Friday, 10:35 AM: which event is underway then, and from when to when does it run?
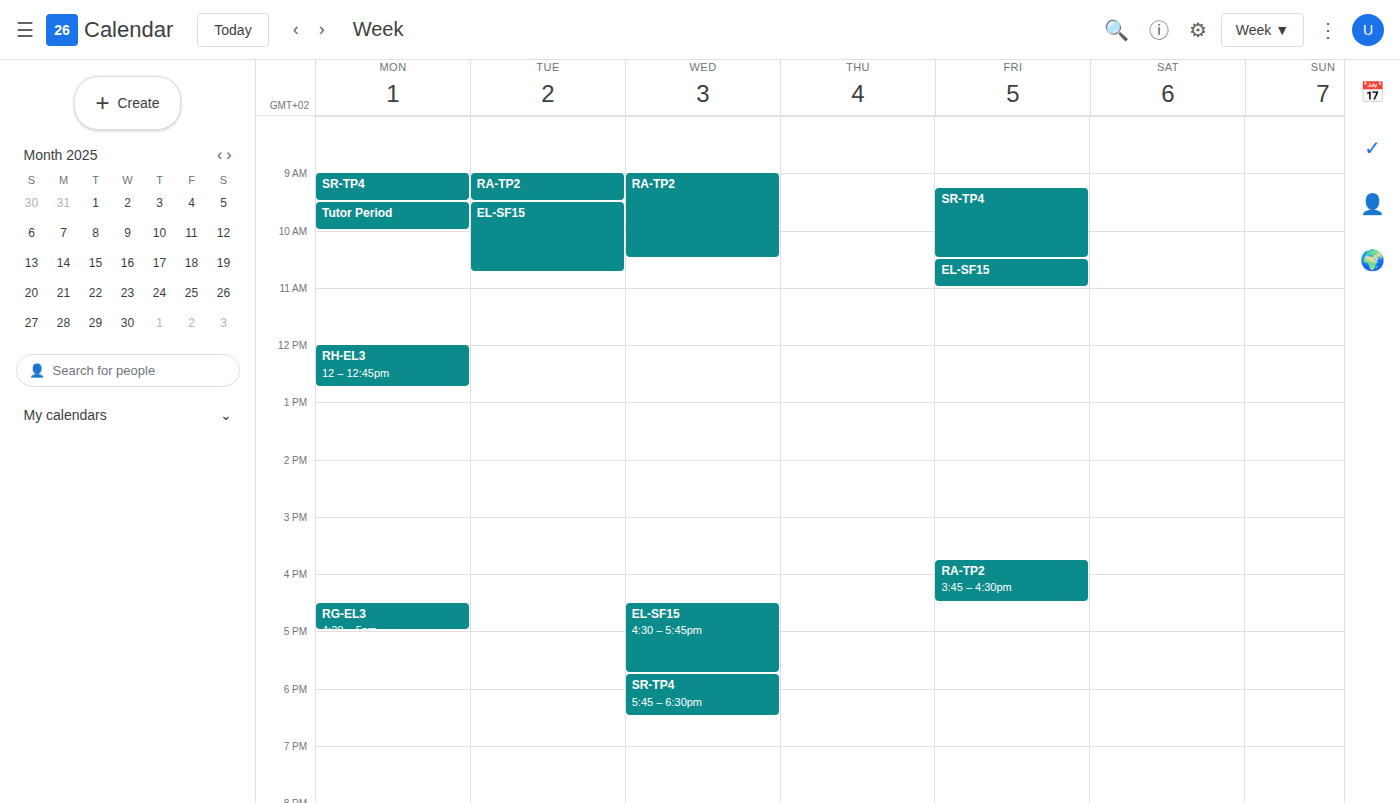
"EL-SF15", 10:30 AM to 11:00 AM